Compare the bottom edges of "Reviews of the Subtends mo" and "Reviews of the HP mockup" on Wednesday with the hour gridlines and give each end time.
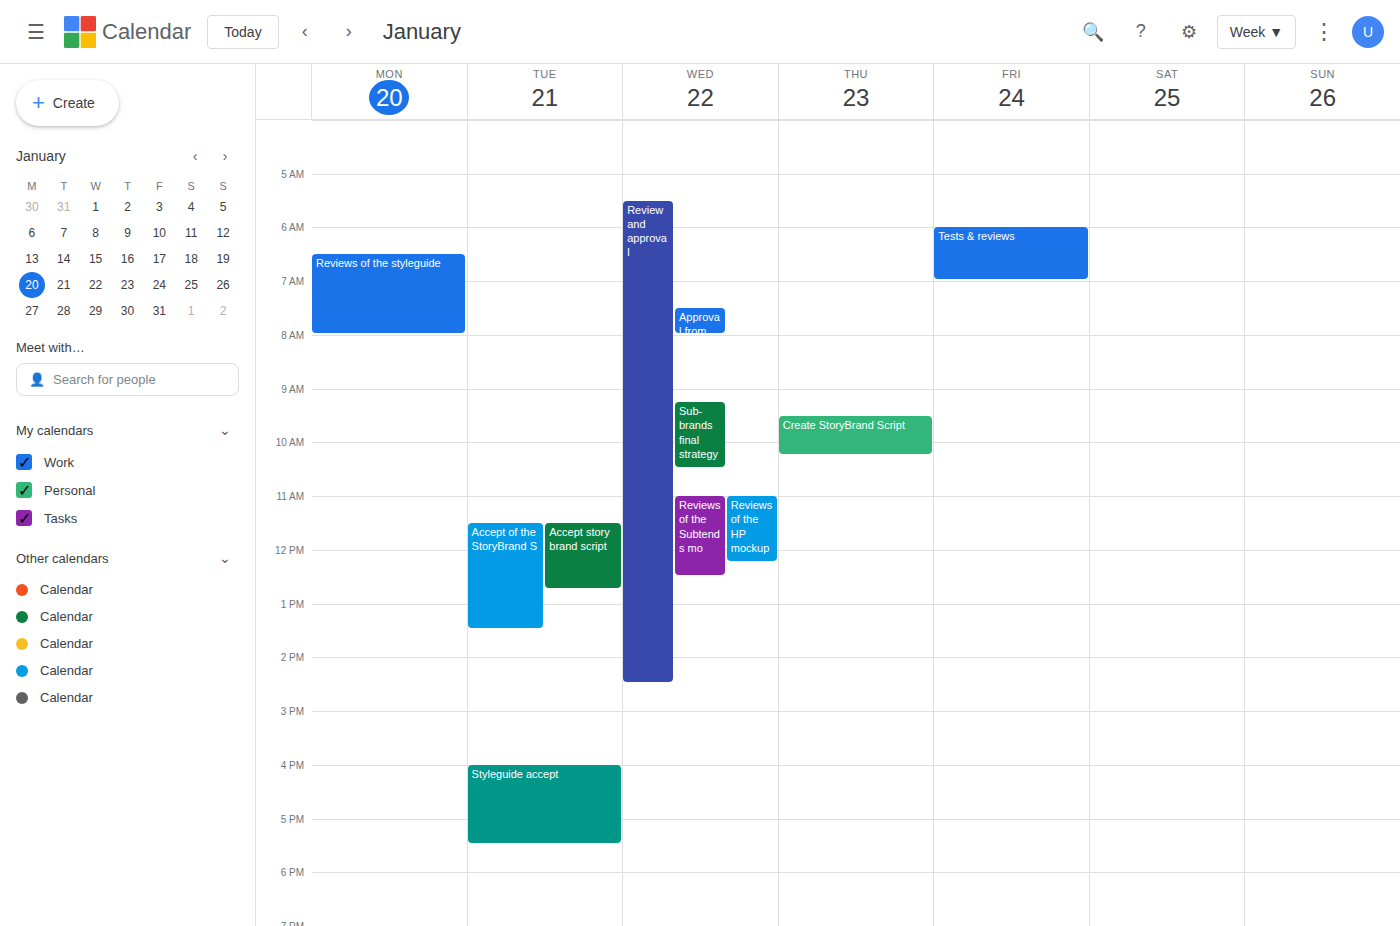
"Reviews of the Subtends mo": 12:30 PM, halfway between the 12 PM and 1 PM lines. "Reviews of the HP mockup": 12:15 PM, neither: a quarter of the way from the 12 PM line to the 1 PM line.